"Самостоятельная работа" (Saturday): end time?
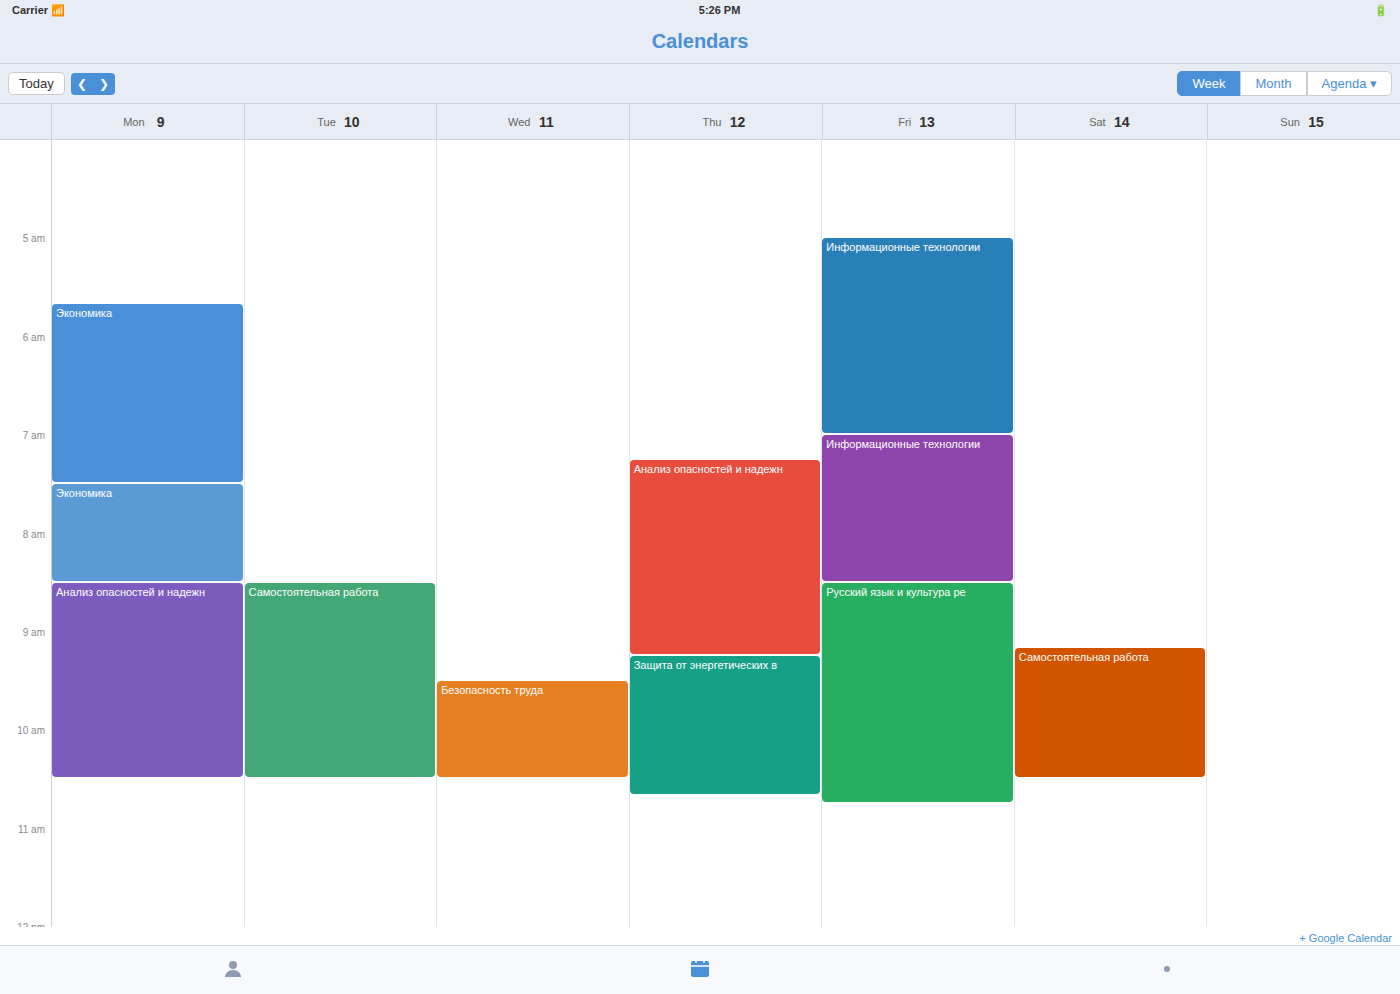
10:30 AM